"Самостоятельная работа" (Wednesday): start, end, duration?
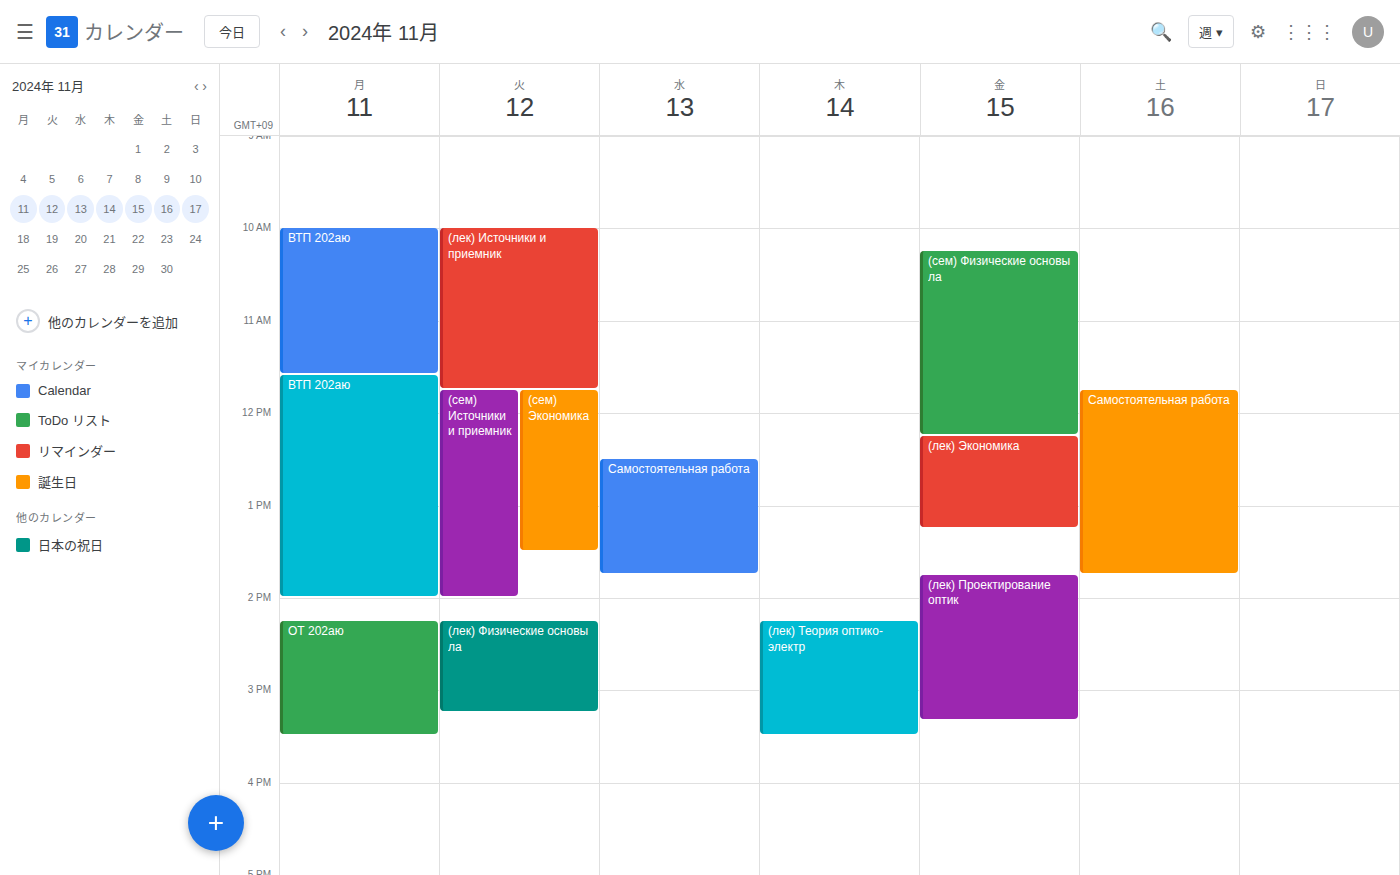
12:30 to 13:45, 1 hour 15 minutes